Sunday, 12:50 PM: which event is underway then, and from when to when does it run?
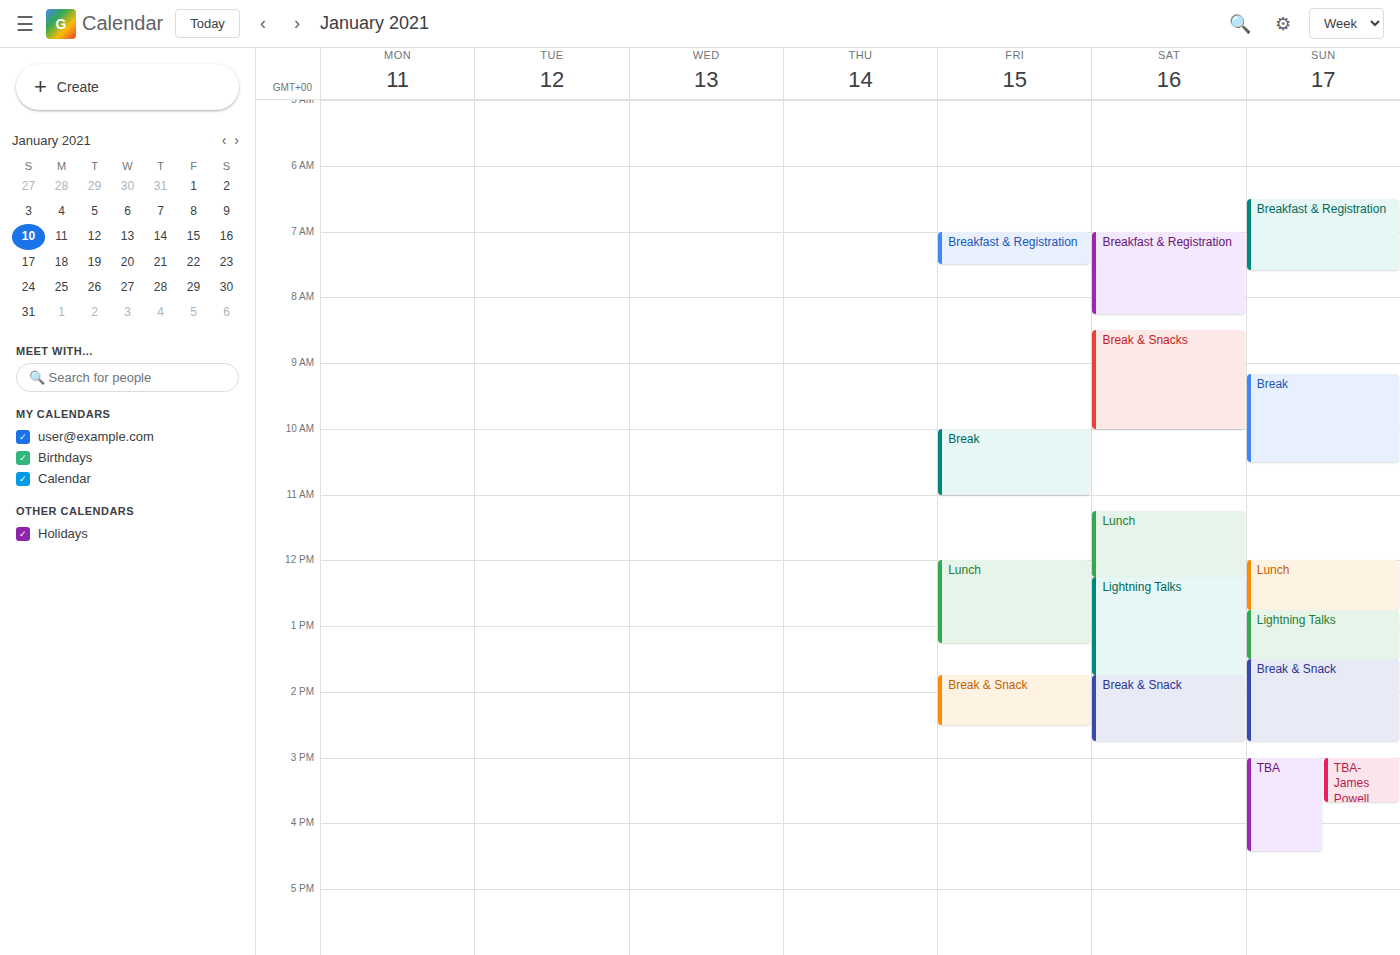
"Lightning Talks", 12:45 PM to 1:30 PM